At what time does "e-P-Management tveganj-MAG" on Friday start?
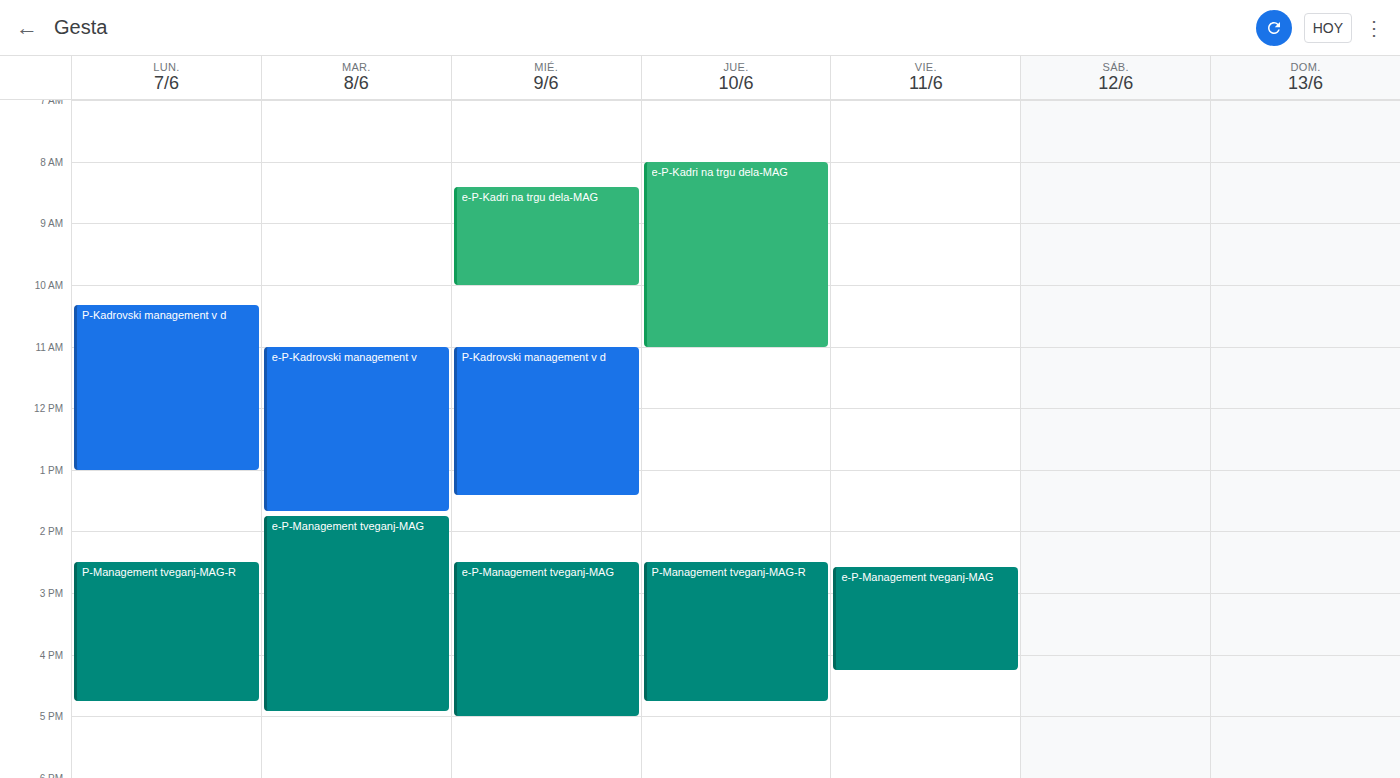
14:35